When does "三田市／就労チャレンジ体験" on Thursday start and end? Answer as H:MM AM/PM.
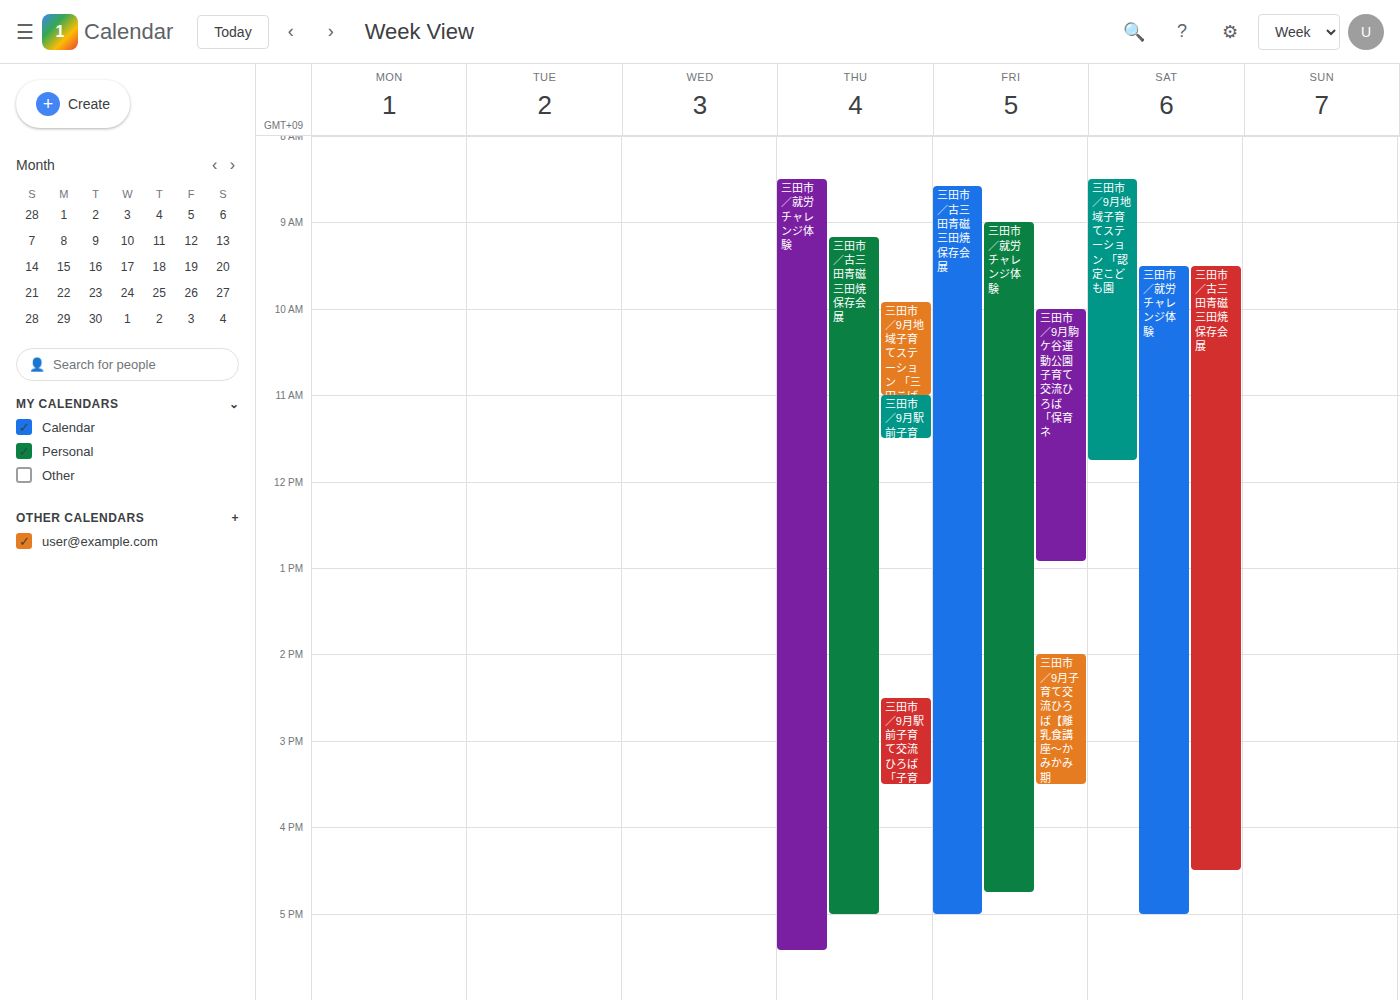
8:30 AM to 5:25 PM